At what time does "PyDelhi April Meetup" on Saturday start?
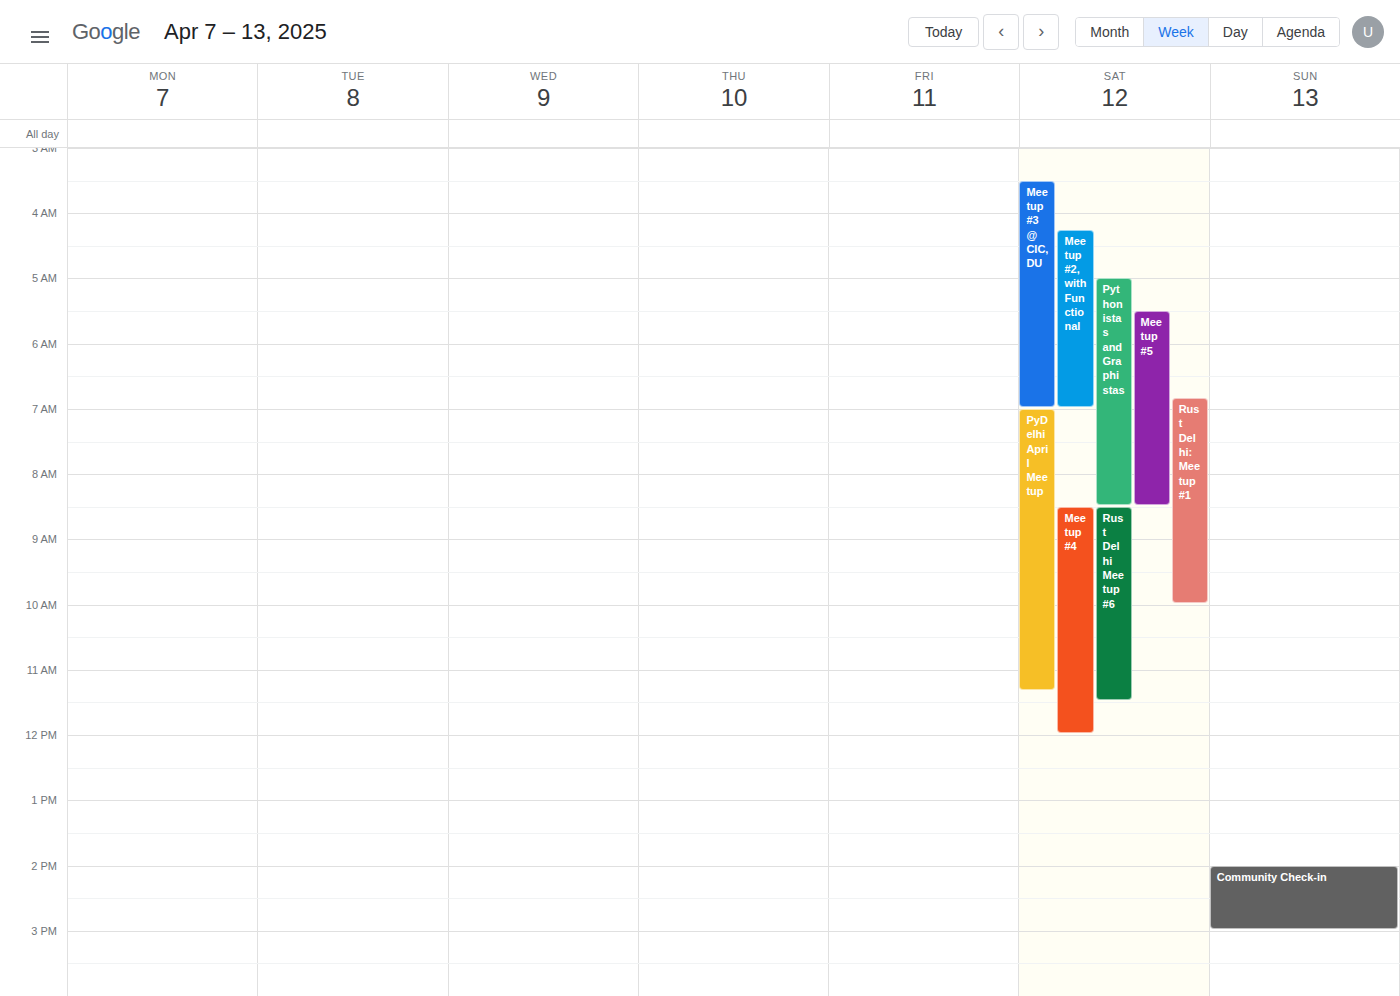
7:00 AM